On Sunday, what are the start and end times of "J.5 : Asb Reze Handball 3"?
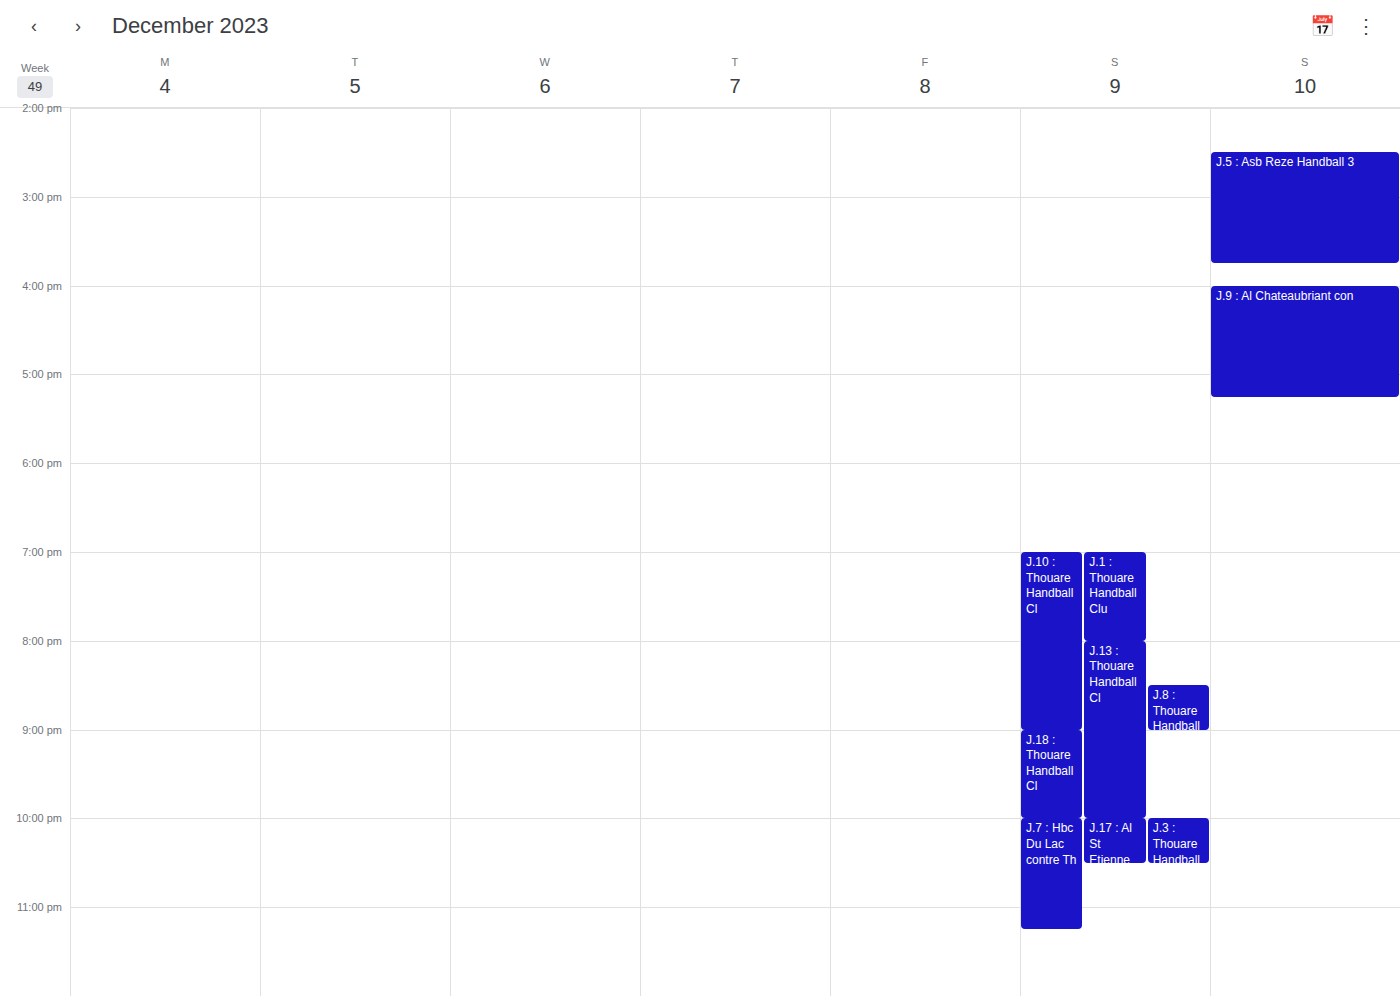
14:30 to 15:45